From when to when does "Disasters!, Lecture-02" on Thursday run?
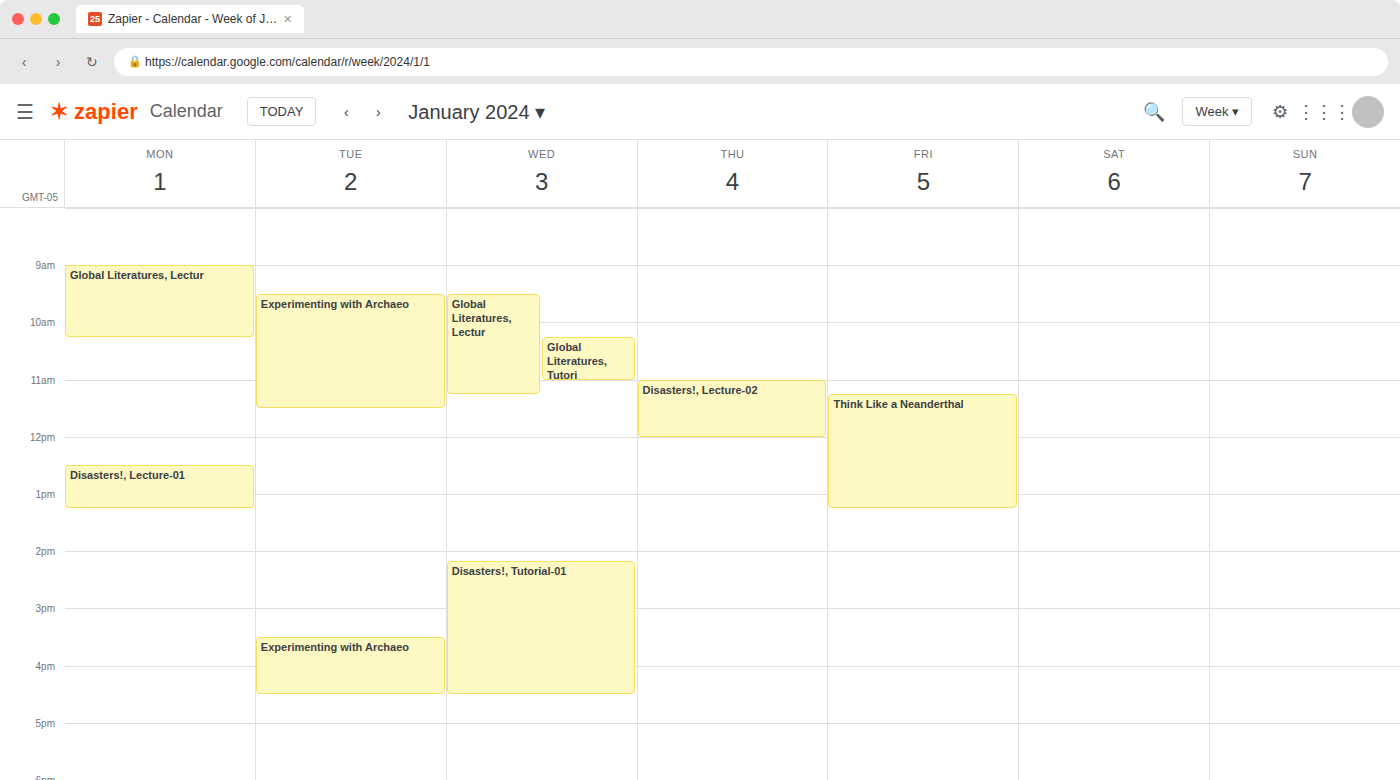
11:00 to 12:00